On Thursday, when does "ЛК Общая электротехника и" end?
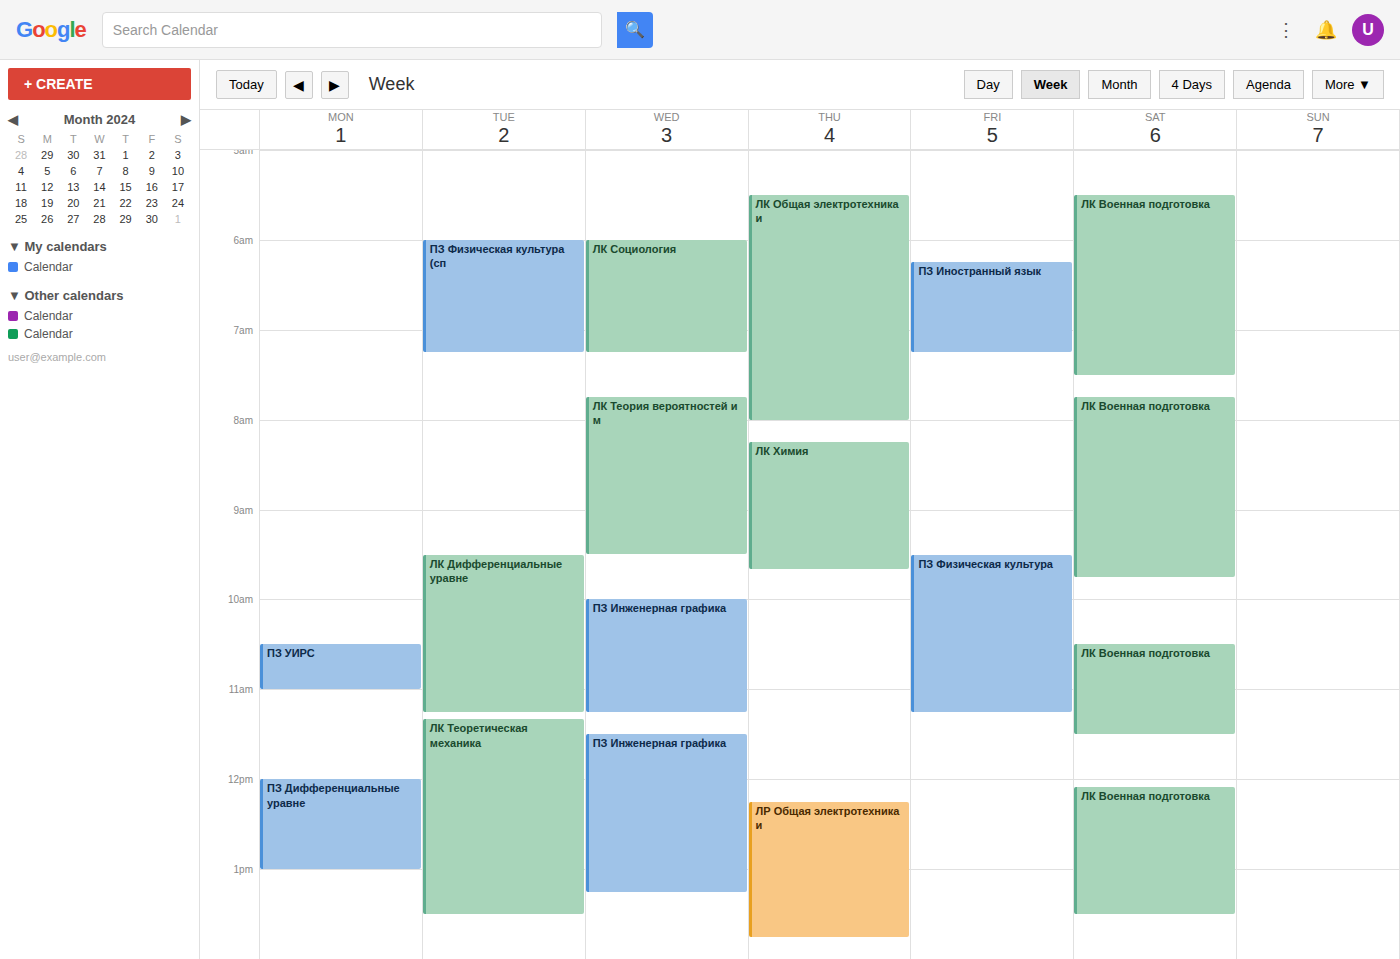
08:00